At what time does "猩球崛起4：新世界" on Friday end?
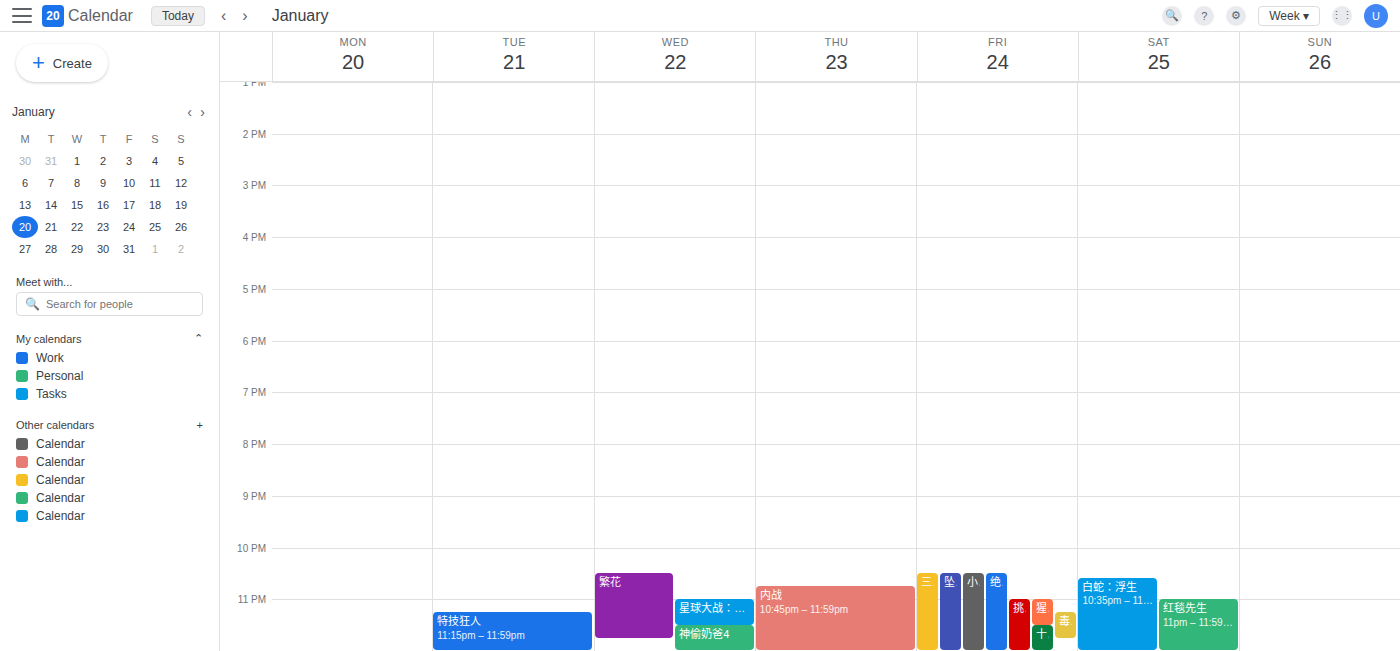
11:30 PM